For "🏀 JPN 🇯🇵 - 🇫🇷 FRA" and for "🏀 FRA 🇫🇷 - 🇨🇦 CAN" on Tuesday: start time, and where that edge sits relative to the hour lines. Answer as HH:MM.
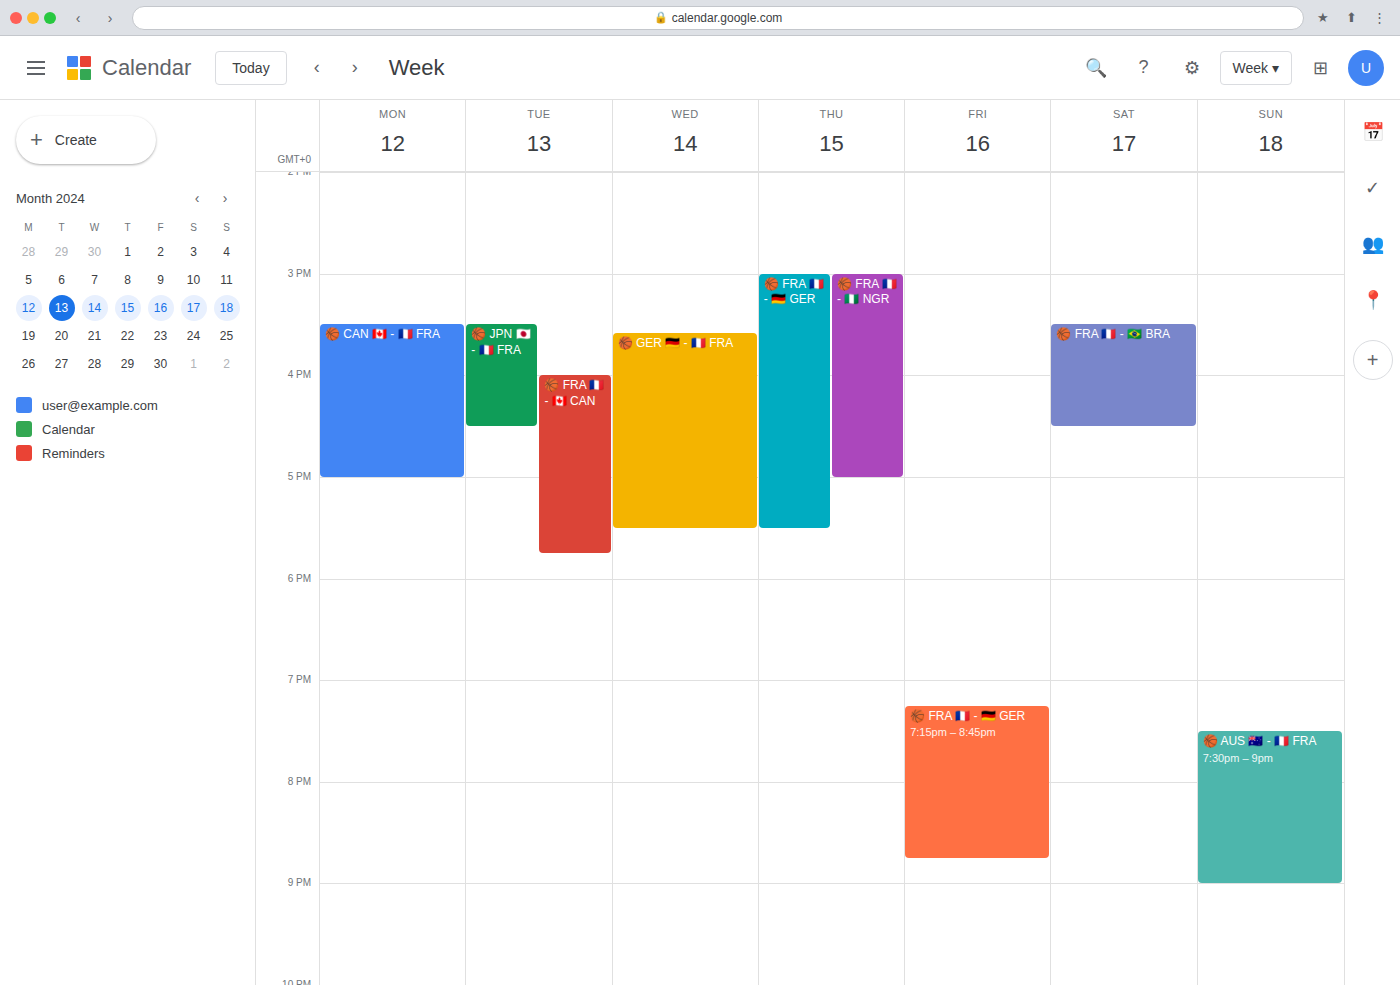
"🏀 JPN 🇯🇵 - 🇫🇷 FRA": 15:30, halfway between the 15:00 and 16:00 lines. "🏀 FRA 🇫🇷 - 🇨🇦 CAN": 16:00, exactly on the 16:00 line.